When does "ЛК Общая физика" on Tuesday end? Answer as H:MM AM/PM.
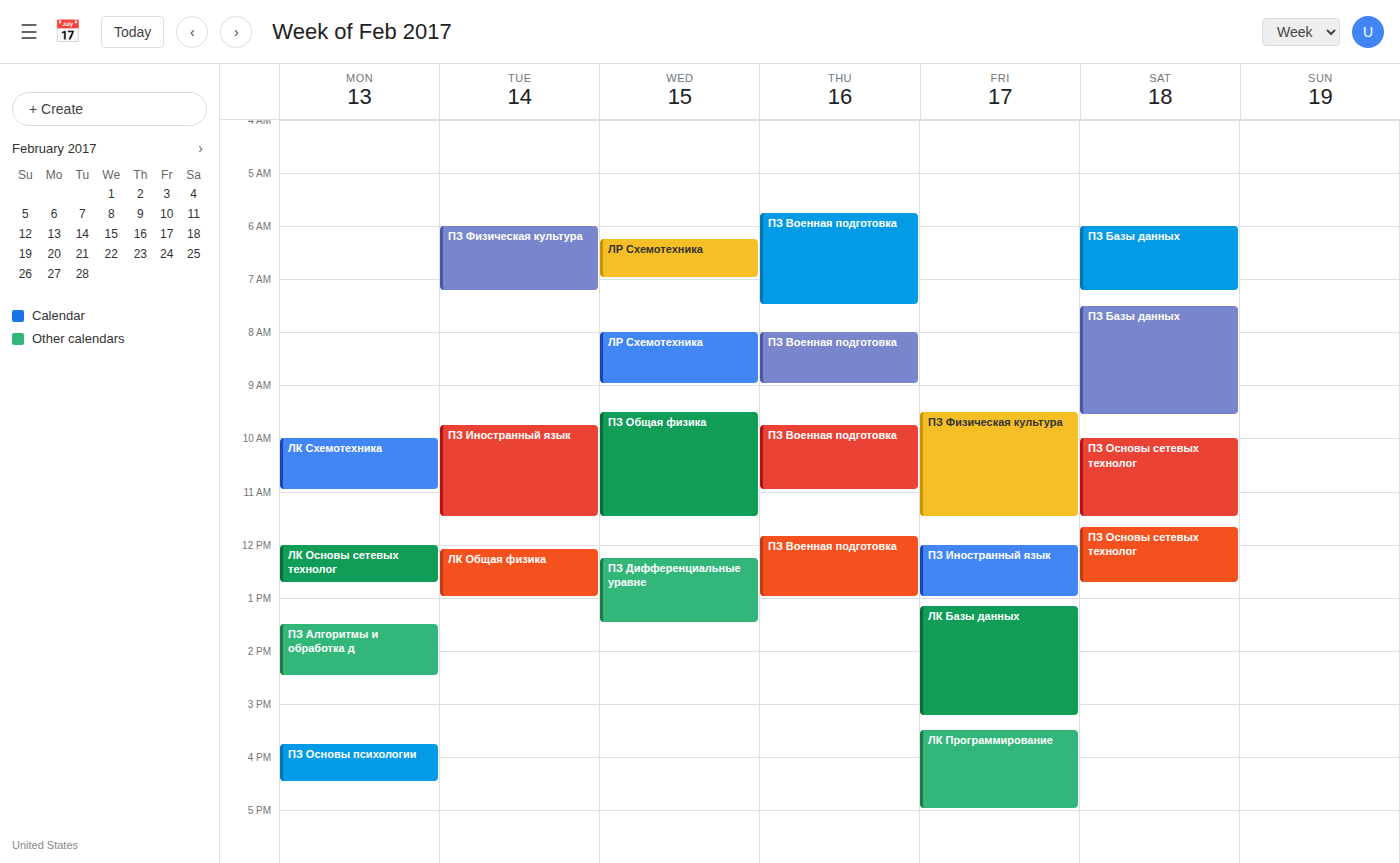
1:00 PM